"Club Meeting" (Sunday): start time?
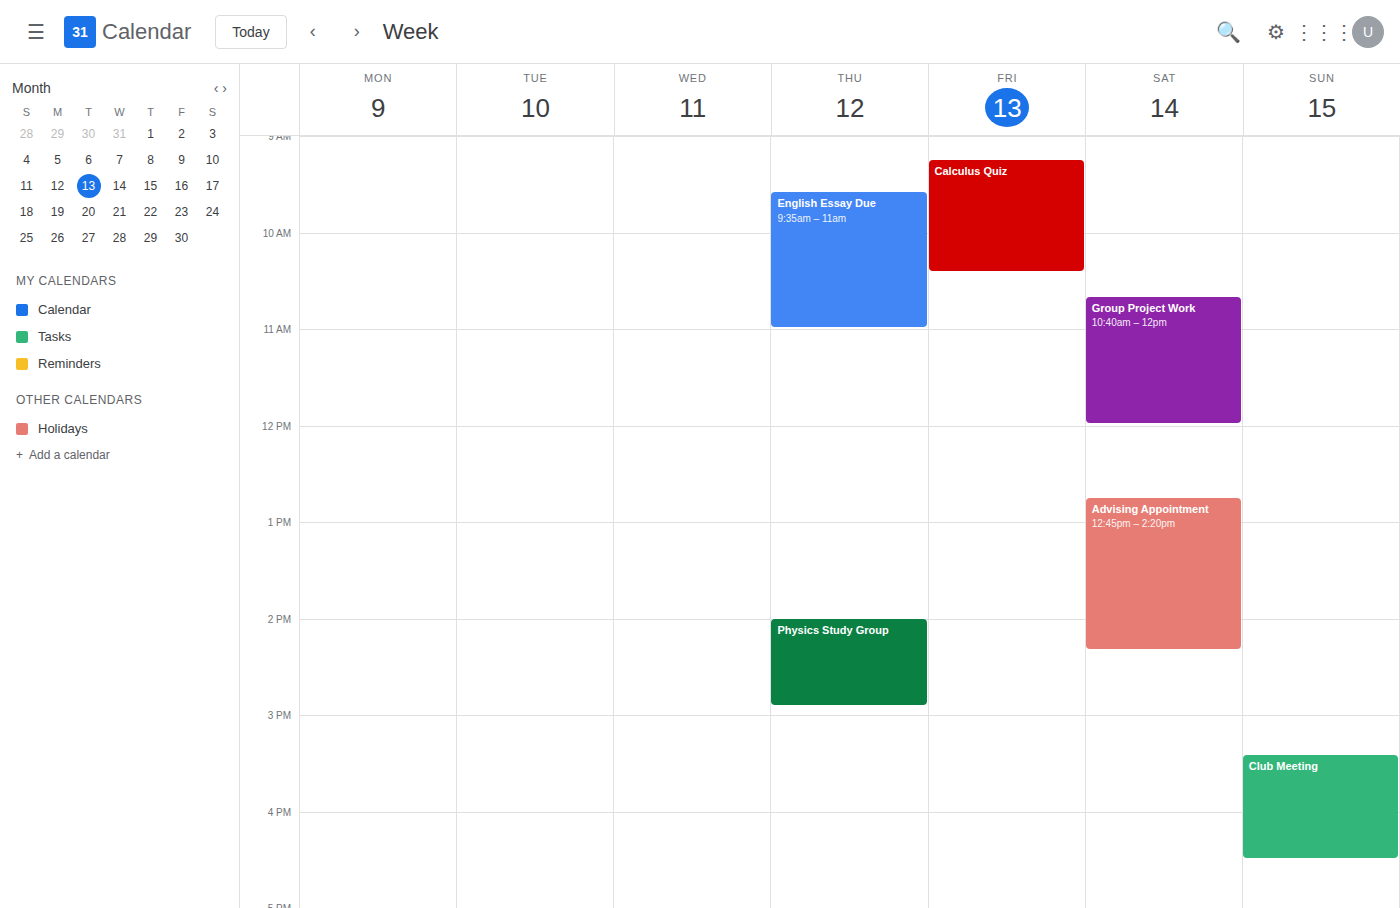
3:25 PM